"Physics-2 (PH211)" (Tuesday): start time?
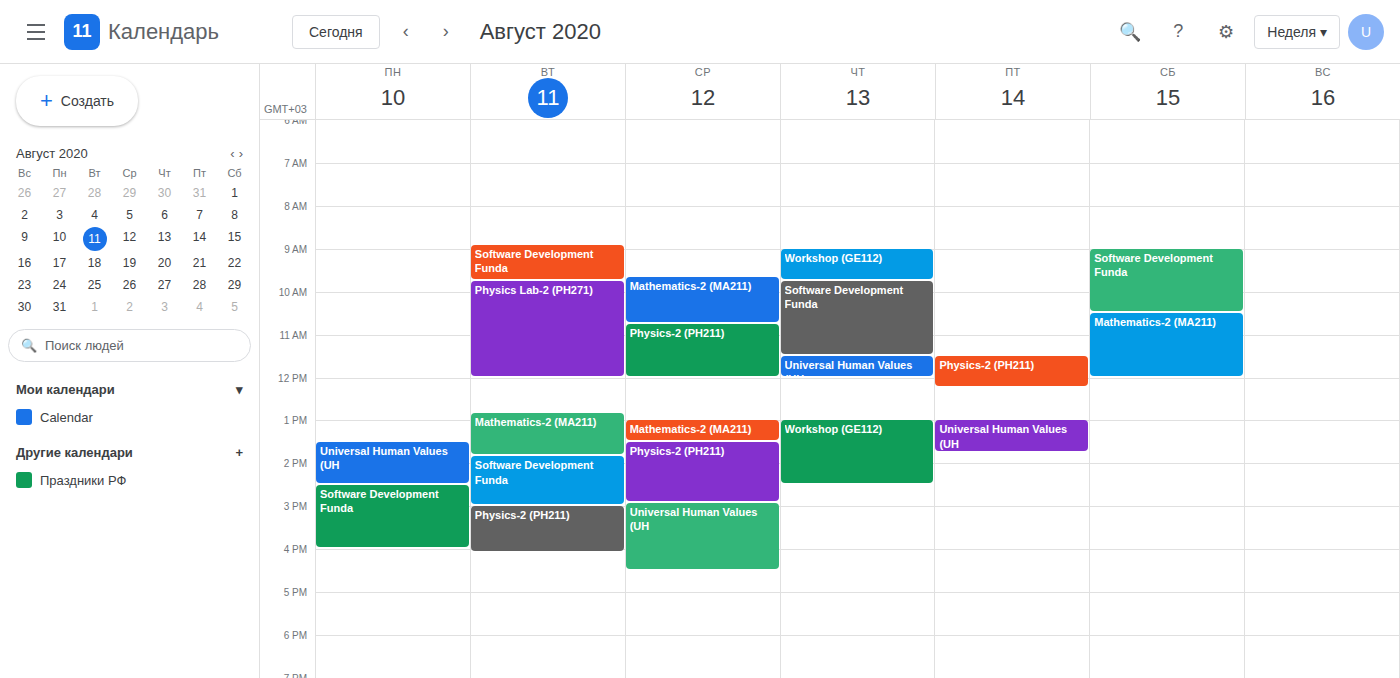
3:00 PM